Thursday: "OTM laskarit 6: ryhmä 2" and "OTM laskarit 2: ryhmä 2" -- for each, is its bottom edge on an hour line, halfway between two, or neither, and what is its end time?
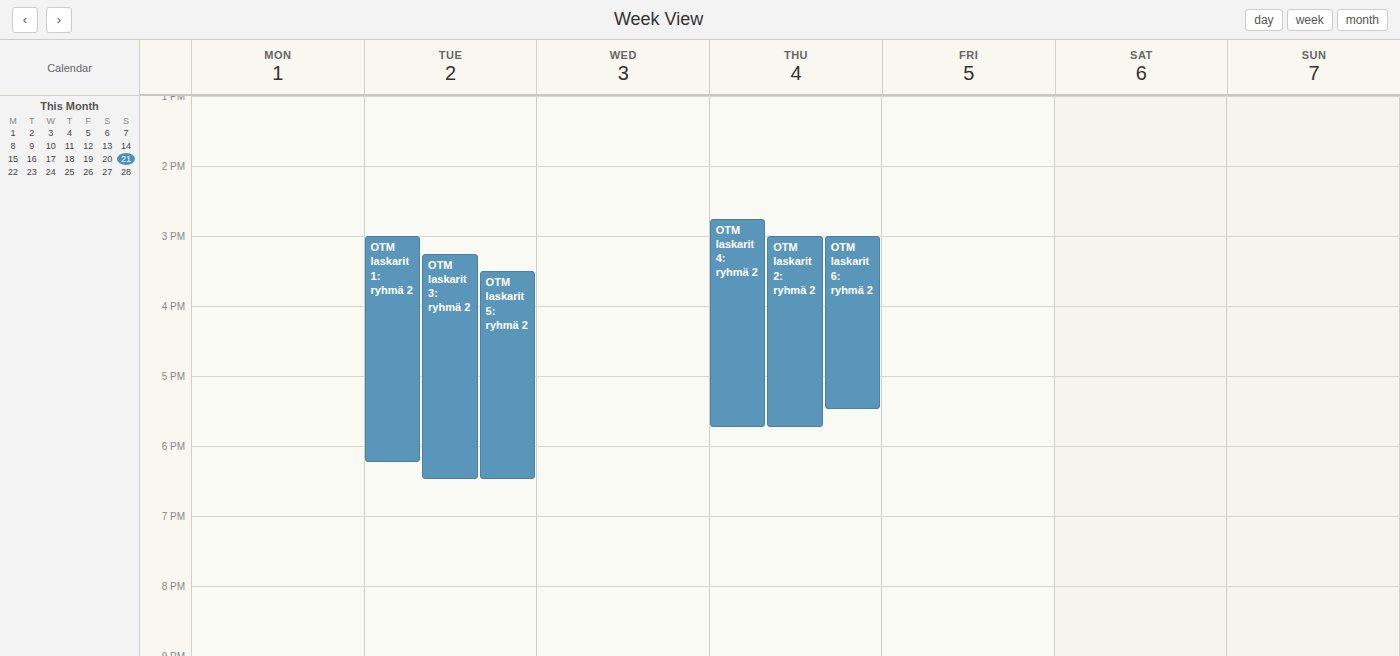
"OTM laskarit 6: ryhmä 2": 17:30, halfway between the 17:00 and 18:00 lines. "OTM laskarit 2: ryhmä 2": 17:45, neither: three quarters of the way from the 17:00 line to the 18:00 line.